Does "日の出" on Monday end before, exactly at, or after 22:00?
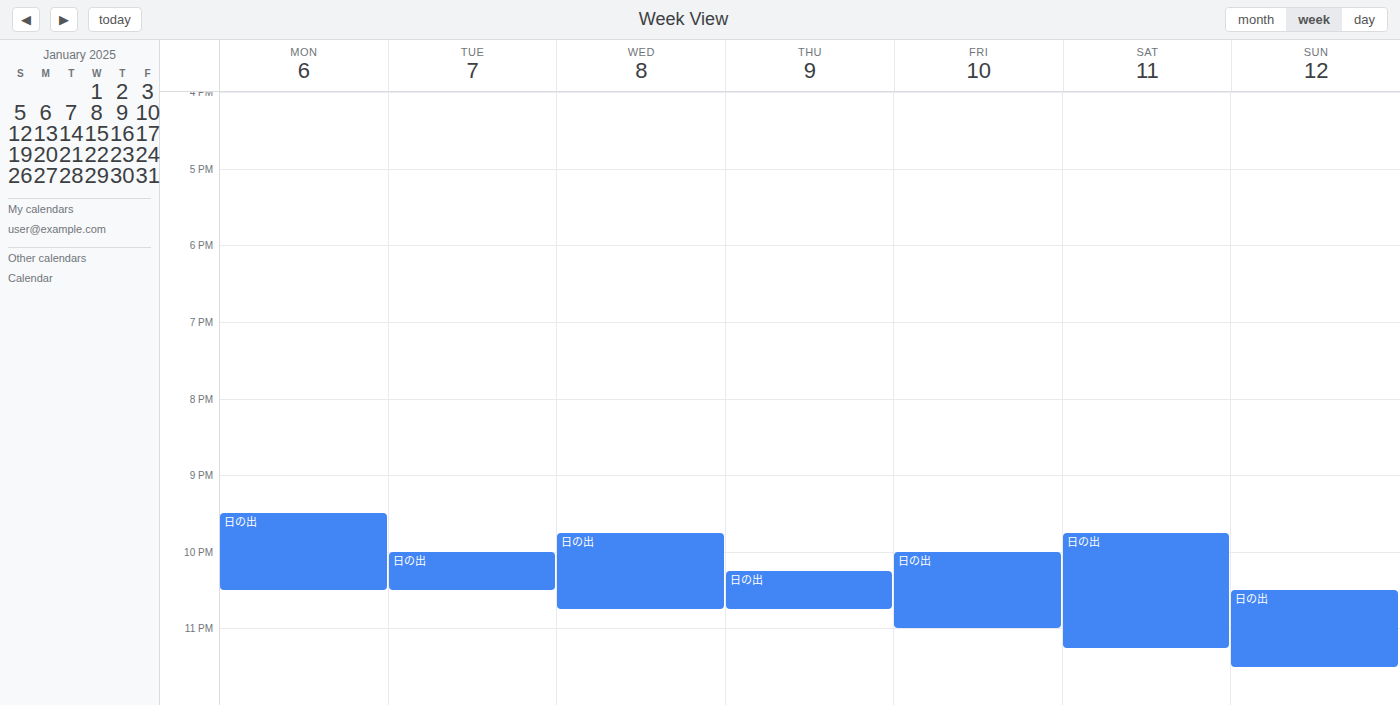
22:30 -- after 22:00, 30 minutes below the 22:00 line.